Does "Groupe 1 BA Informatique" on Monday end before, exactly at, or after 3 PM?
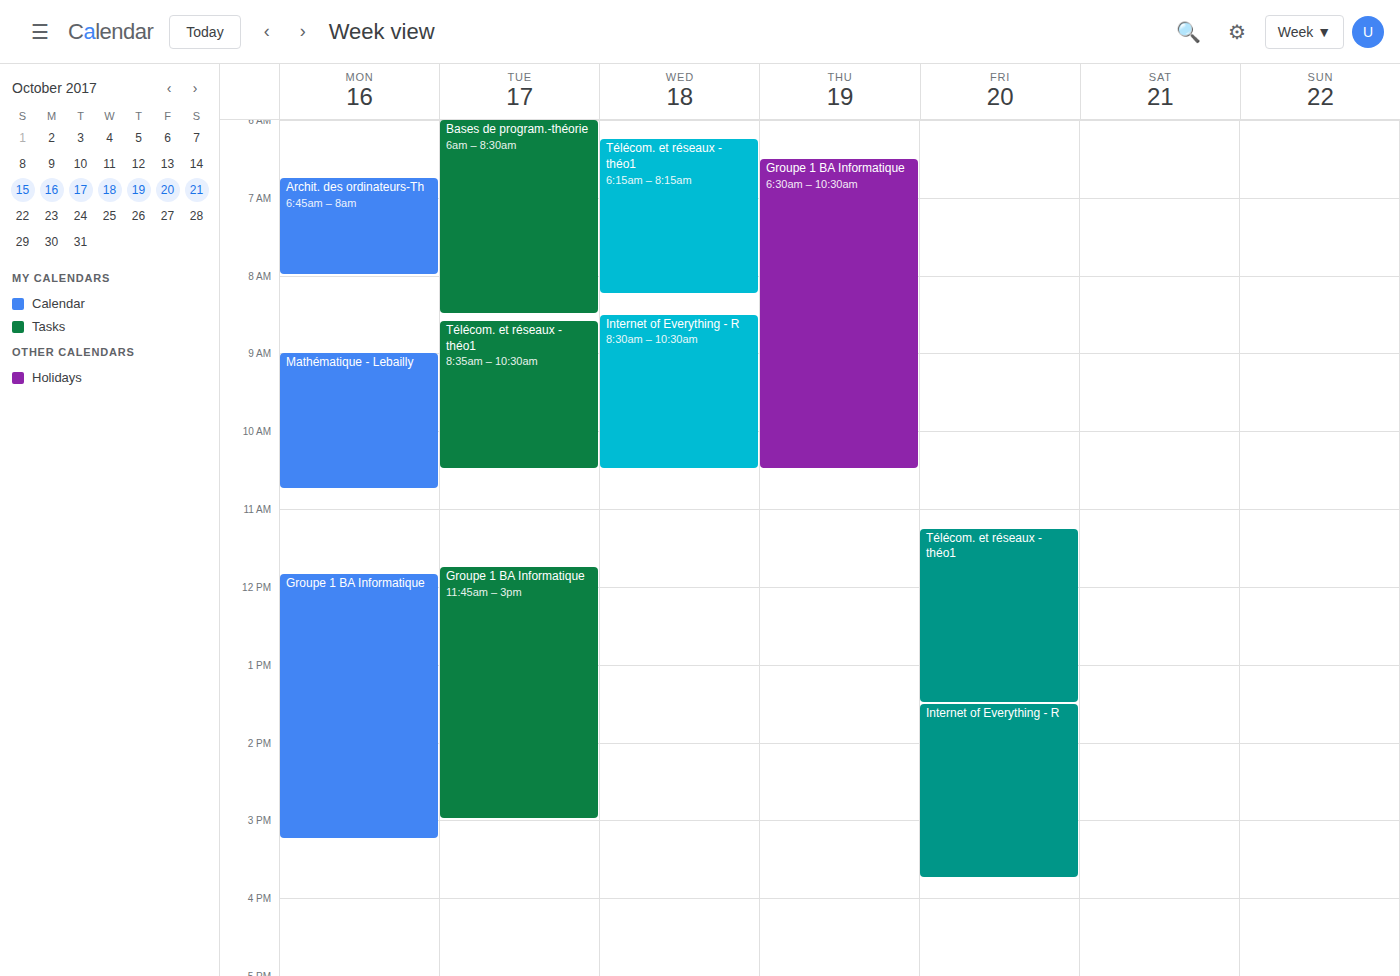
3:15 PM -- after 3 PM, 15 minutes below the 3 PM line.